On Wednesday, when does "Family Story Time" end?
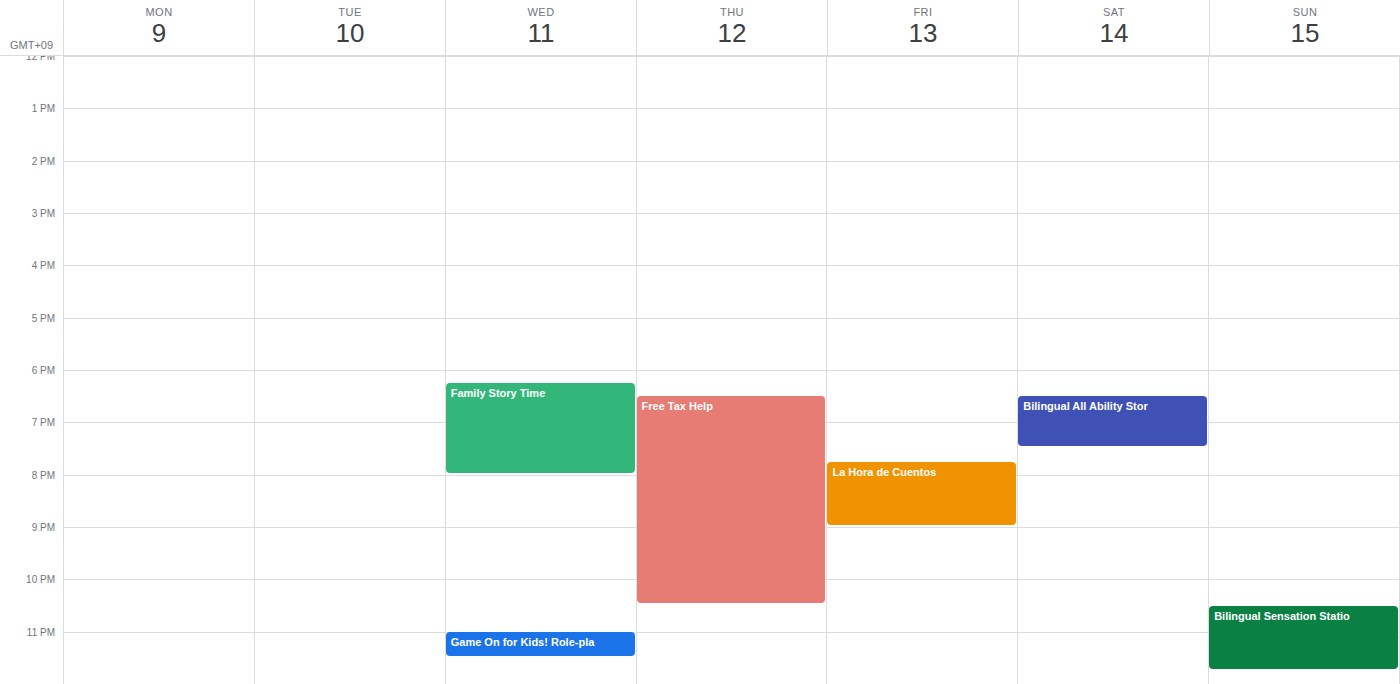
20:00